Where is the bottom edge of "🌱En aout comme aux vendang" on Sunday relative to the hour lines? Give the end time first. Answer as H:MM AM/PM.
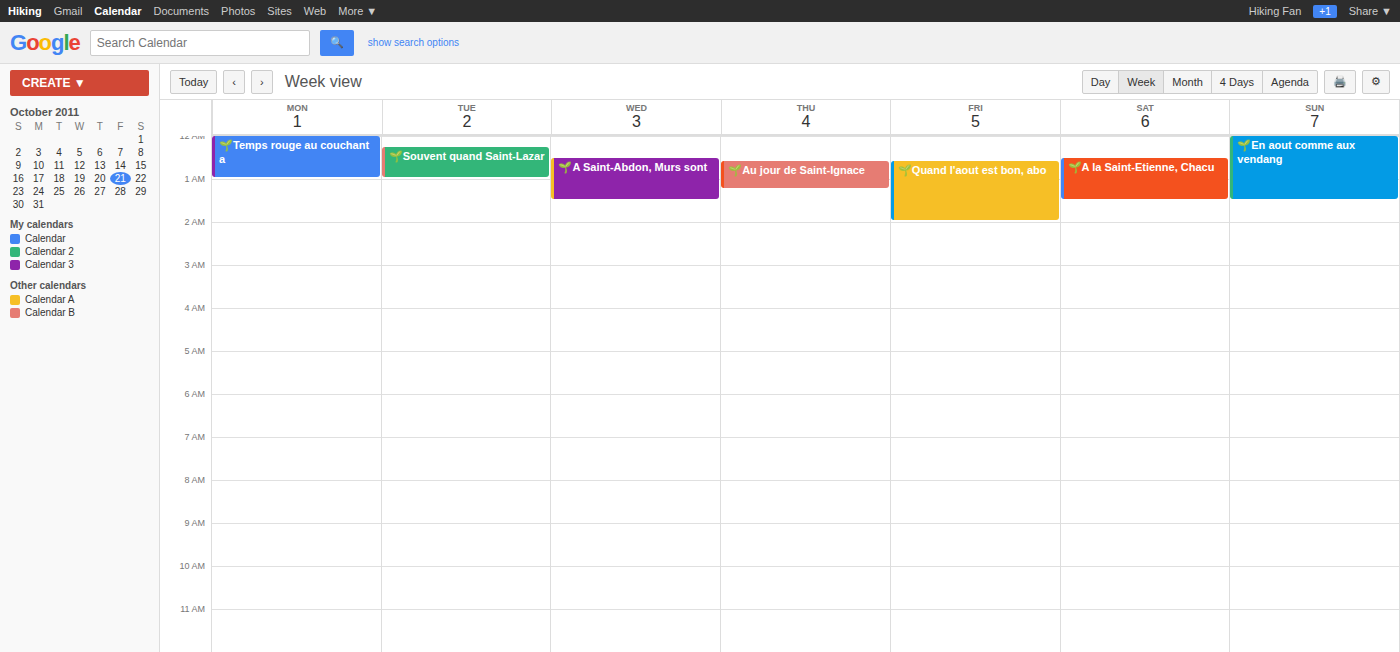
1:30 AM -- halfway between the 1 AM and 2 AM lines.